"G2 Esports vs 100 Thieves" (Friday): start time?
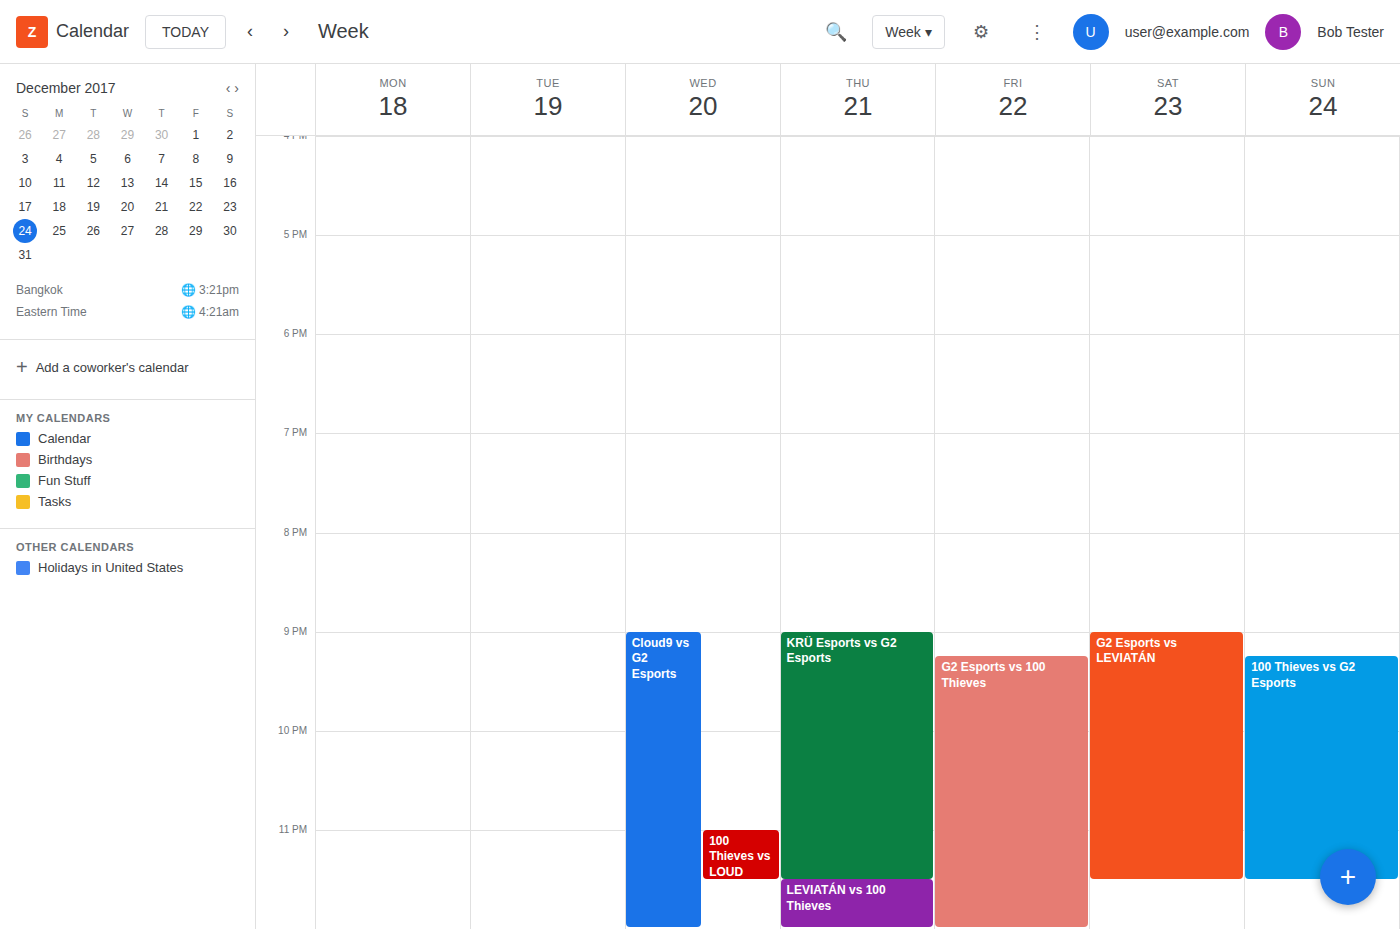
9:15 PM